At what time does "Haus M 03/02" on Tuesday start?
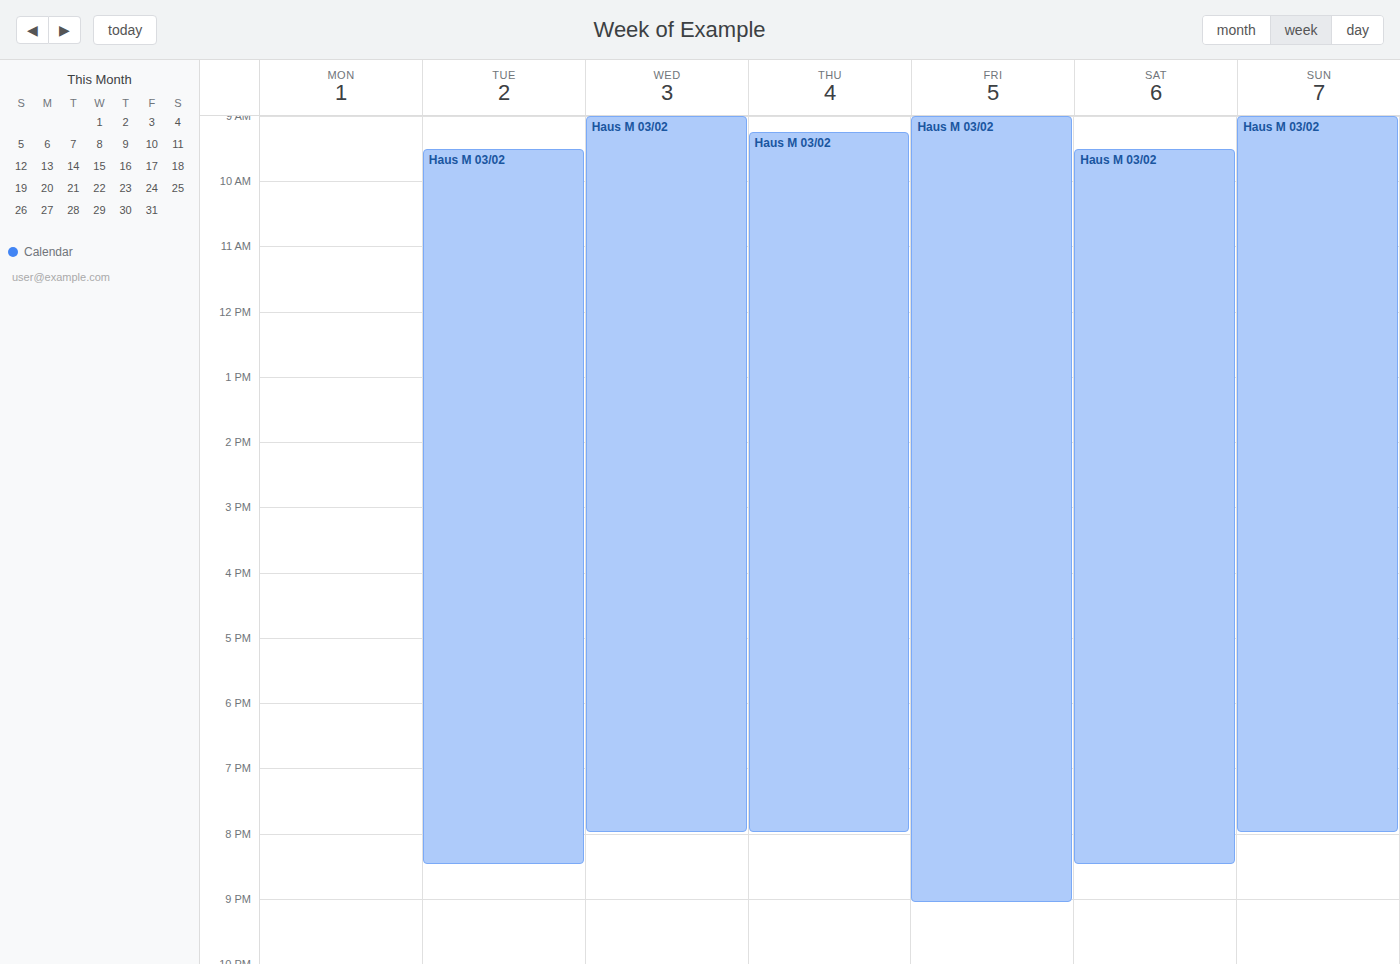
09:30